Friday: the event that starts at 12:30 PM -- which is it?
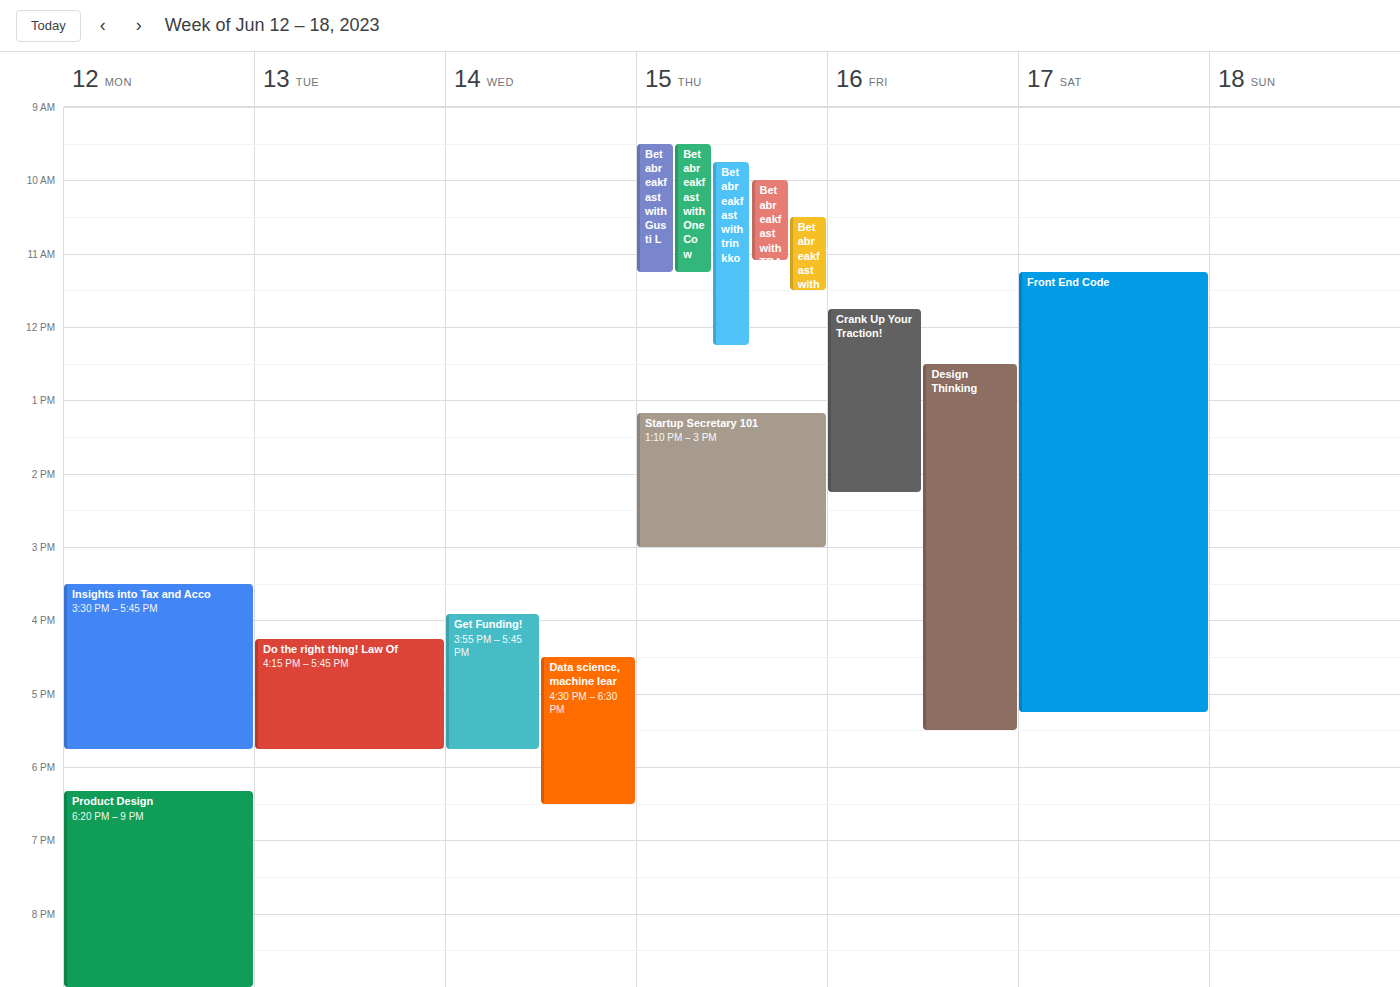
"Design Thinking"